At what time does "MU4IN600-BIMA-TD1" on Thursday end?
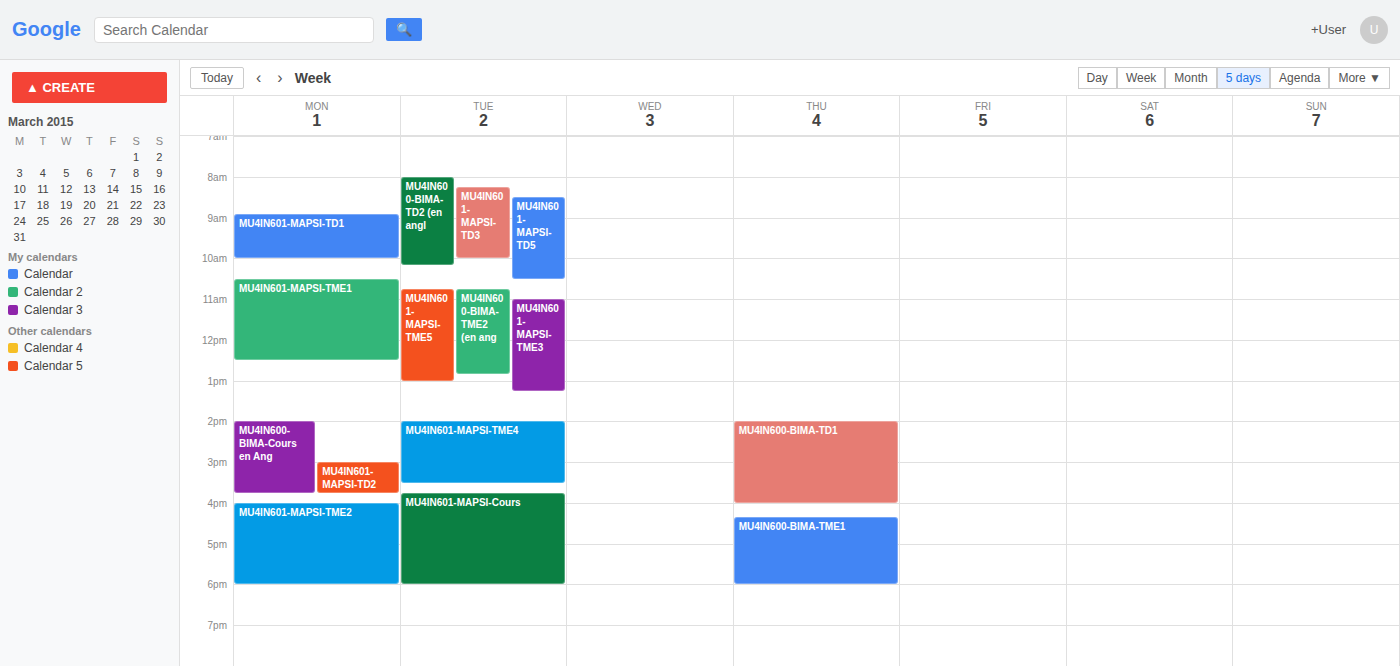
4:00 PM